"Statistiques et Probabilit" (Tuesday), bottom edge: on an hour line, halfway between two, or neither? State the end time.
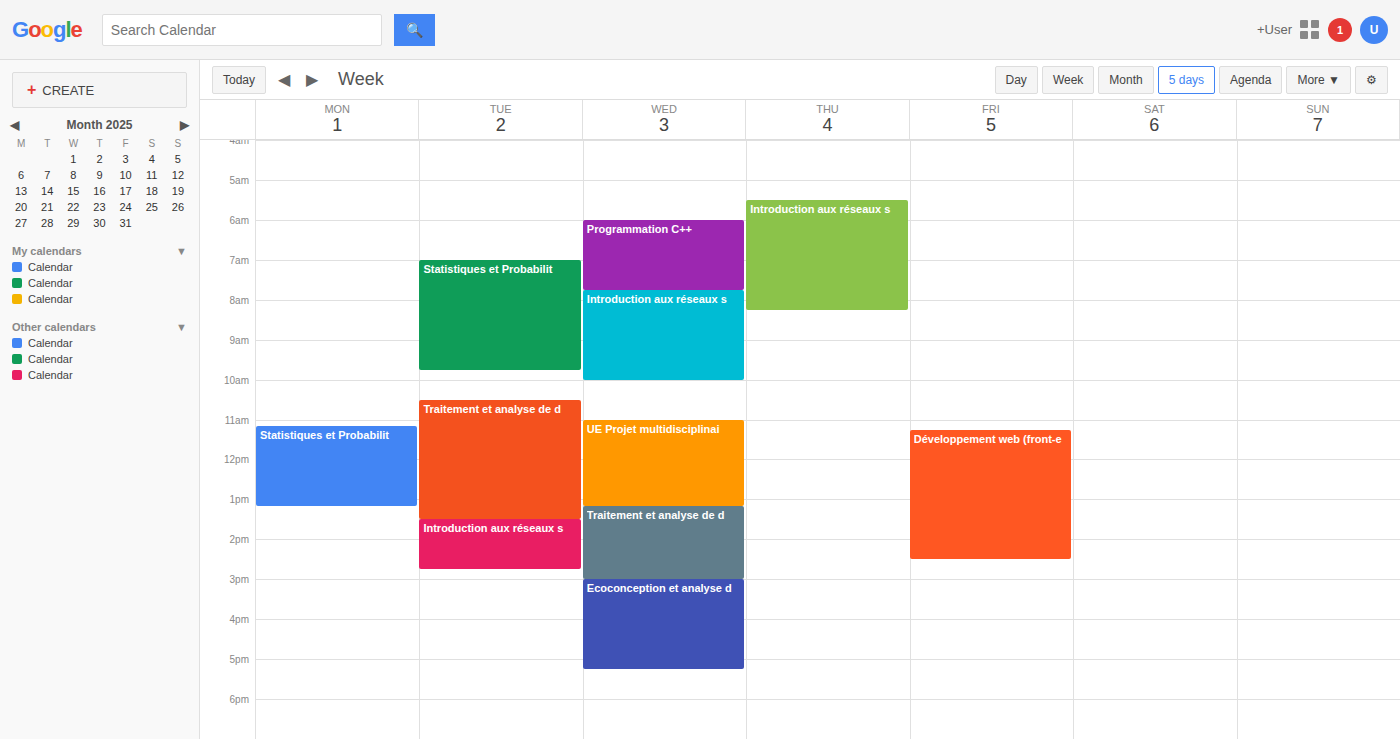
9:45 AM -- neither: three quarters of the way from the 9 AM line to the 10 AM line.